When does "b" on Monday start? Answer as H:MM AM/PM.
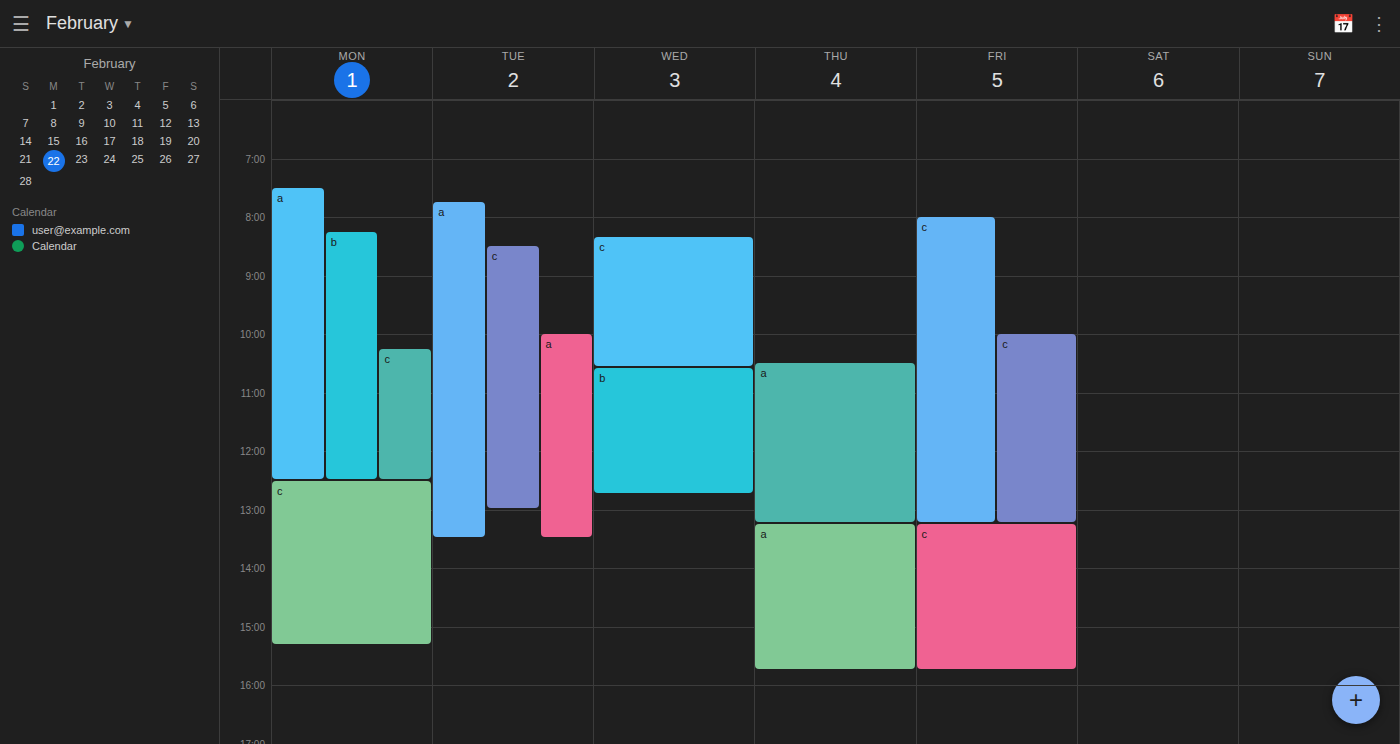
8:15 AM